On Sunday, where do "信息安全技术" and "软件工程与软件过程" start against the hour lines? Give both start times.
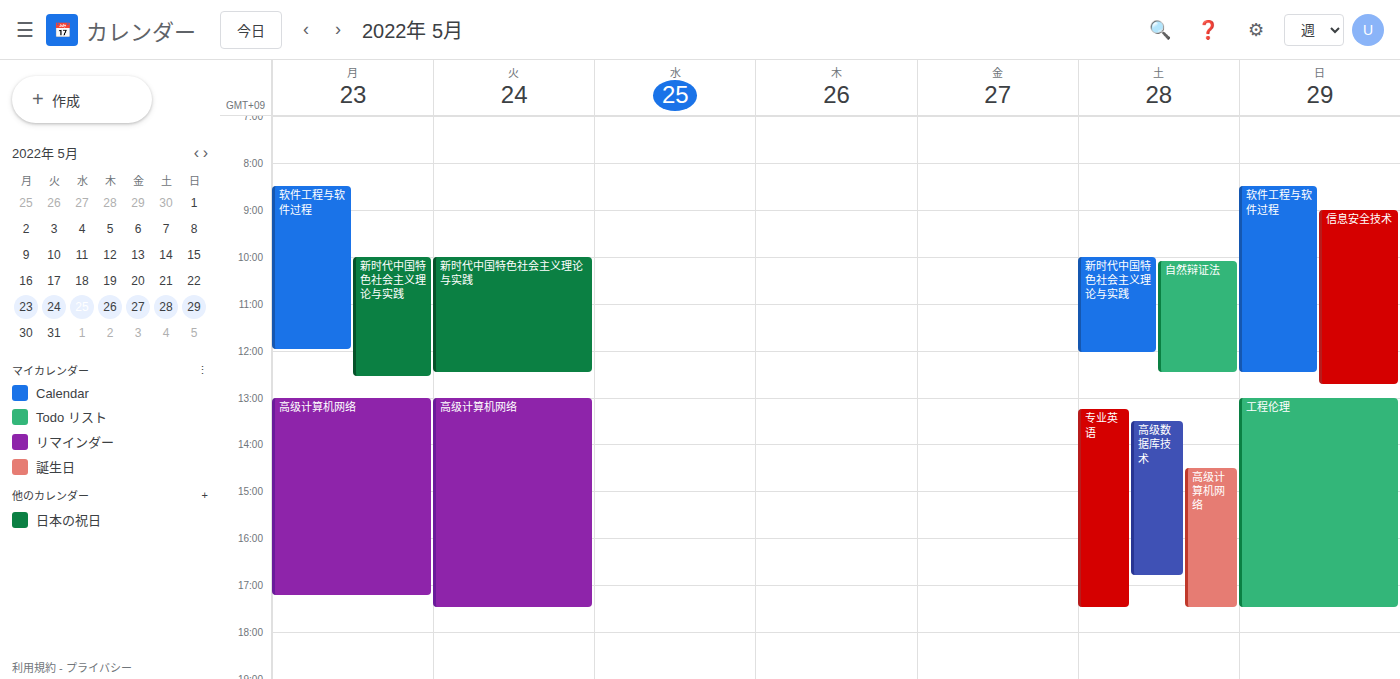
"信息安全技术": 9:00 AM, exactly on the 9 AM line. "软件工程与软件过程": 8:30 AM, halfway between the 8 AM and 9 AM lines.